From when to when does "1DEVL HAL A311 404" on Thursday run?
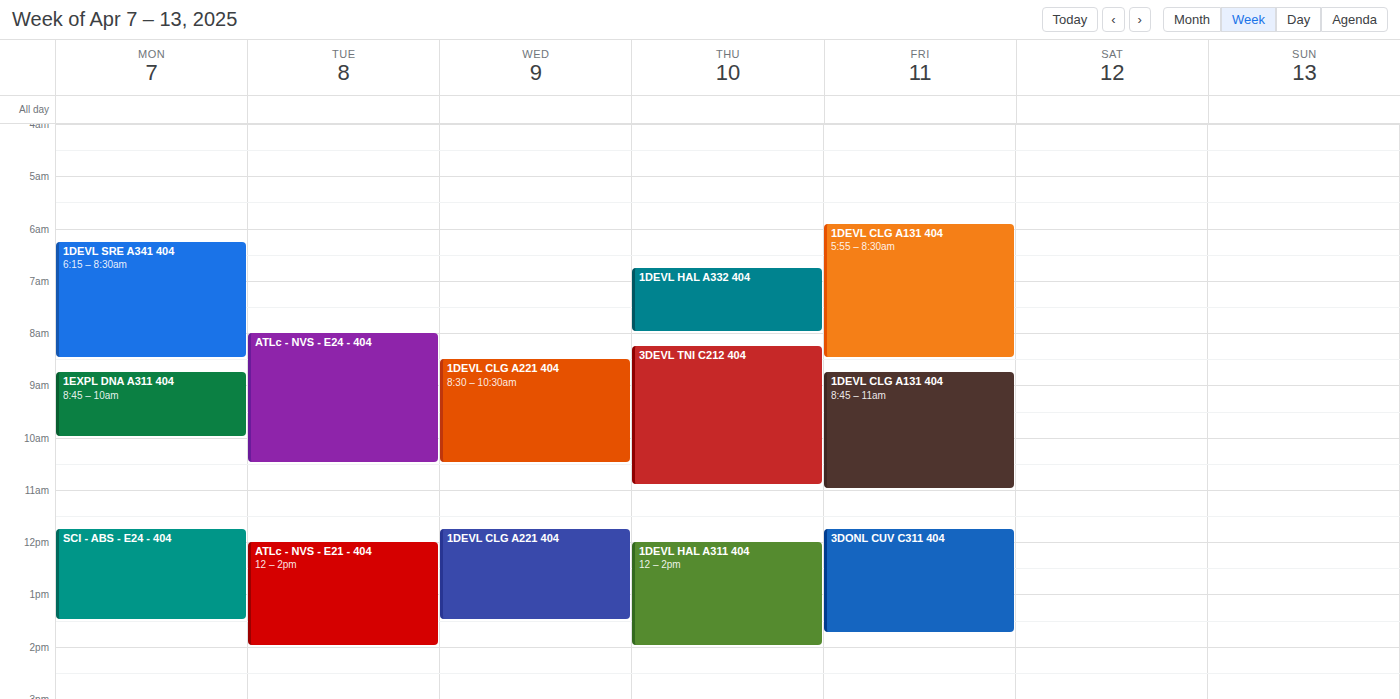
12:00 PM to 2:00 PM